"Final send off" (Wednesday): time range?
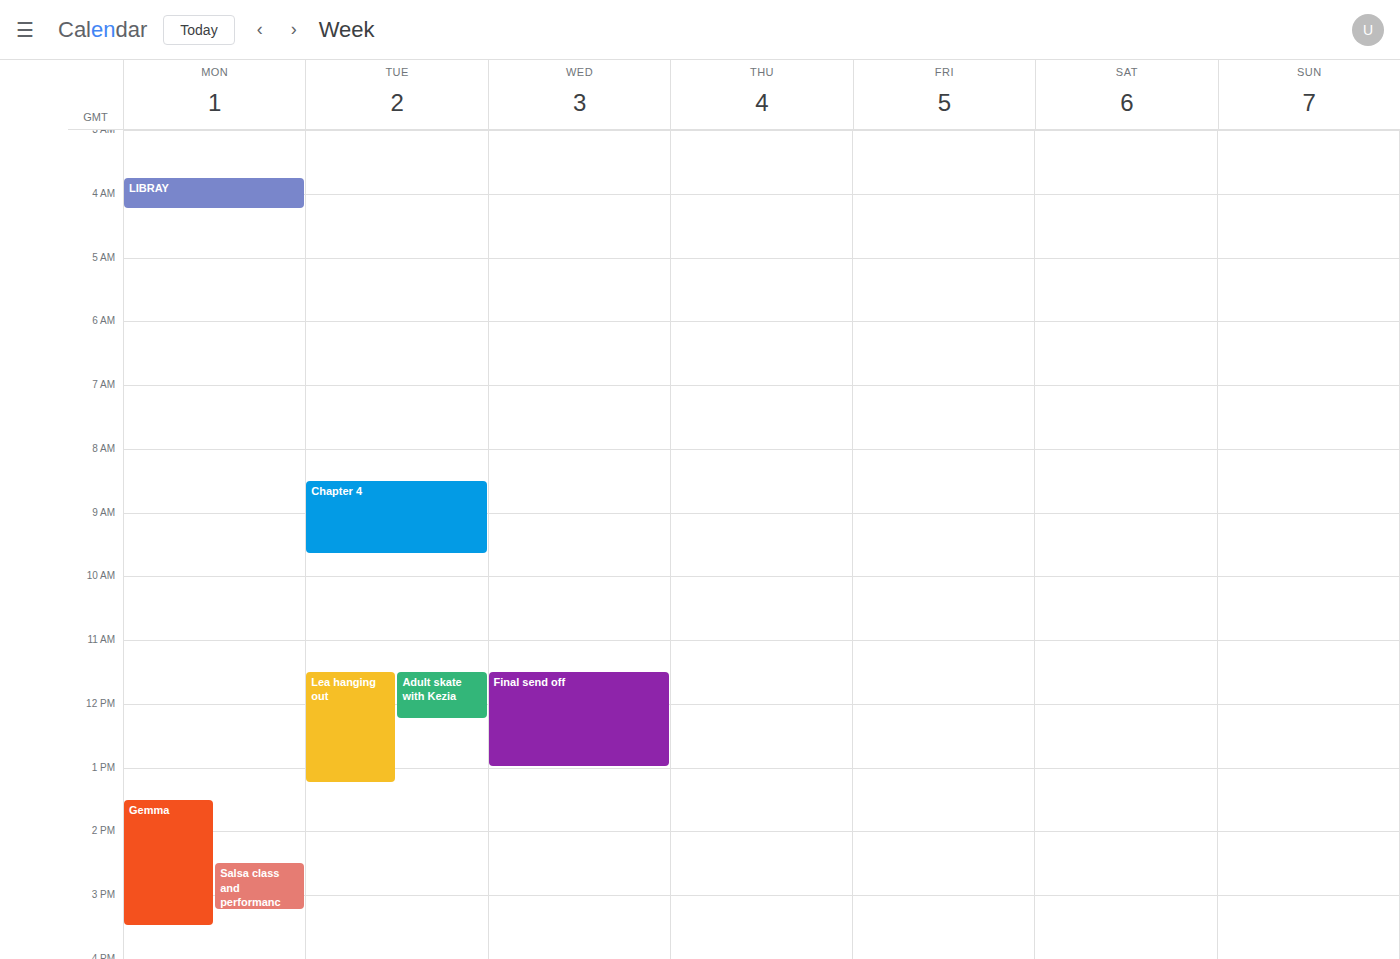
11:30 AM to 1:00 PM